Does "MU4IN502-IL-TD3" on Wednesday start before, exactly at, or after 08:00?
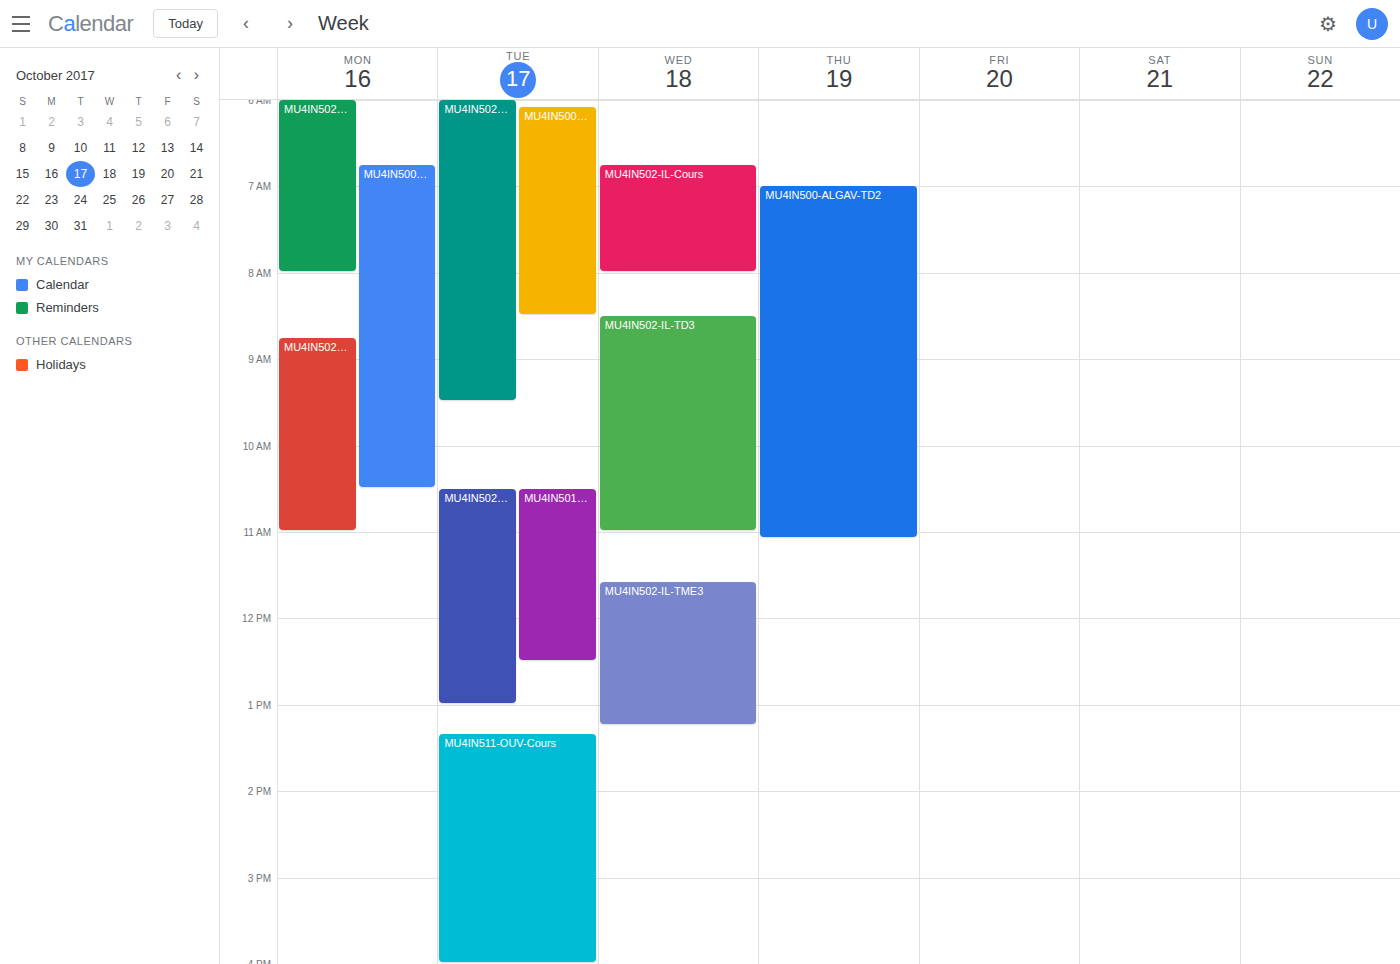
08:30 -- after 08:00, 30 minutes below the 08:00 line.